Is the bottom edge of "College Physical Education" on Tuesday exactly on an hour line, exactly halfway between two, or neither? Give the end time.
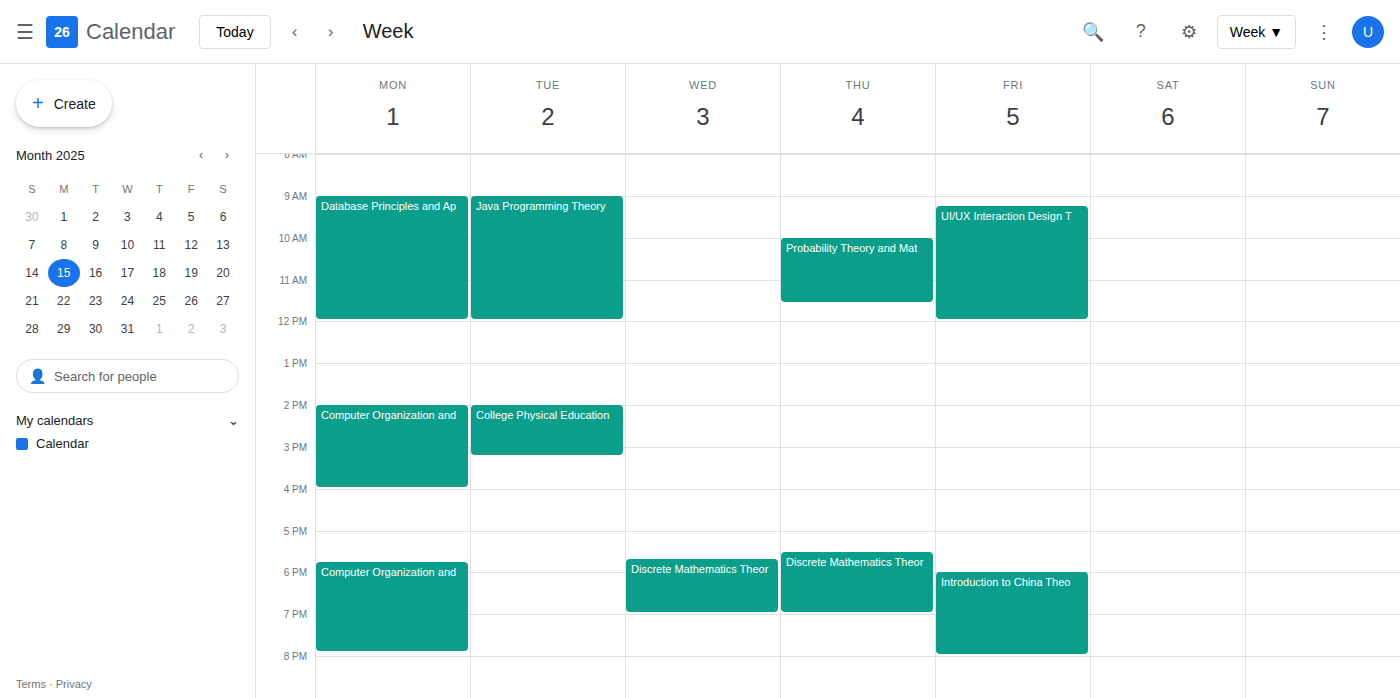
3:15 PM -- neither: a quarter of the way from the 3 PM line to the 4 PM line.